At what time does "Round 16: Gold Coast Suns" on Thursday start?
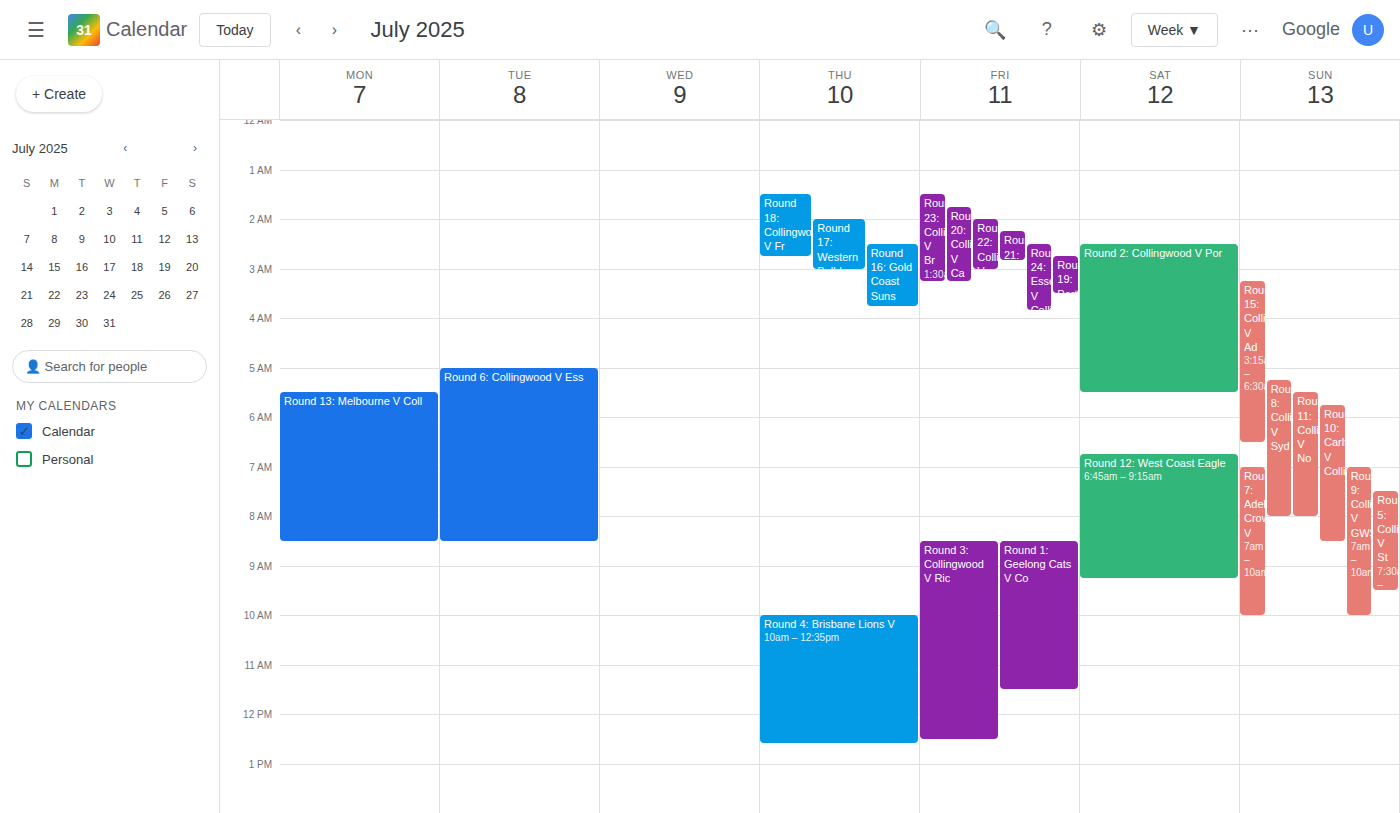
2:30 AM